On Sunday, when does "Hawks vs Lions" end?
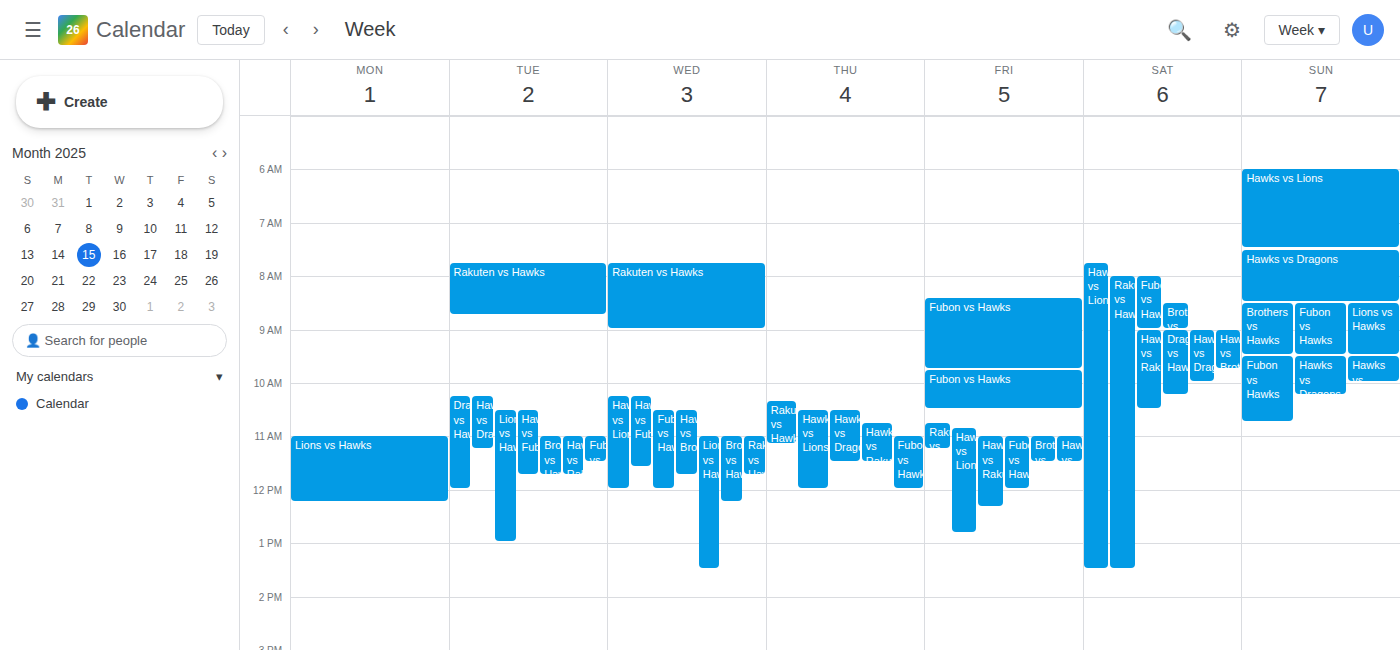
7:30 AM